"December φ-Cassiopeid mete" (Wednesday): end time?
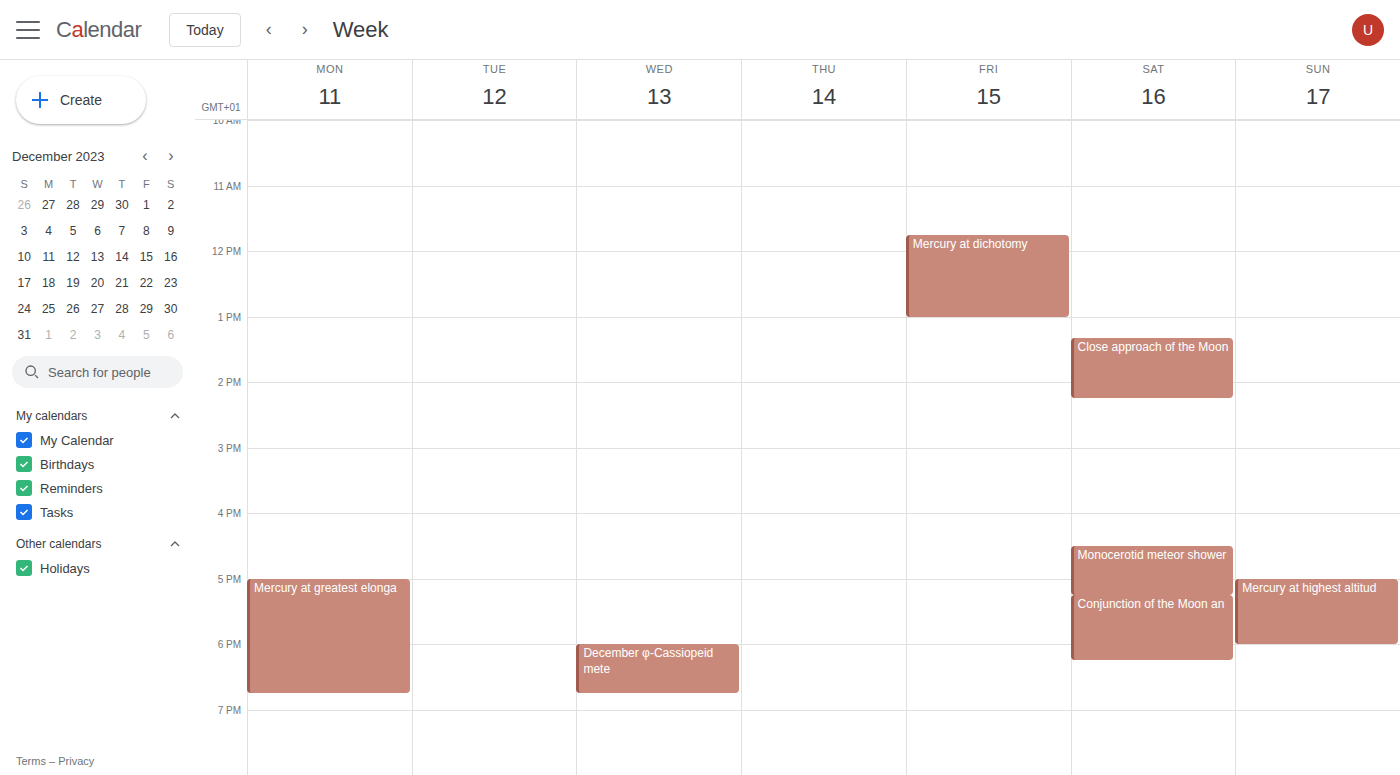
18:45